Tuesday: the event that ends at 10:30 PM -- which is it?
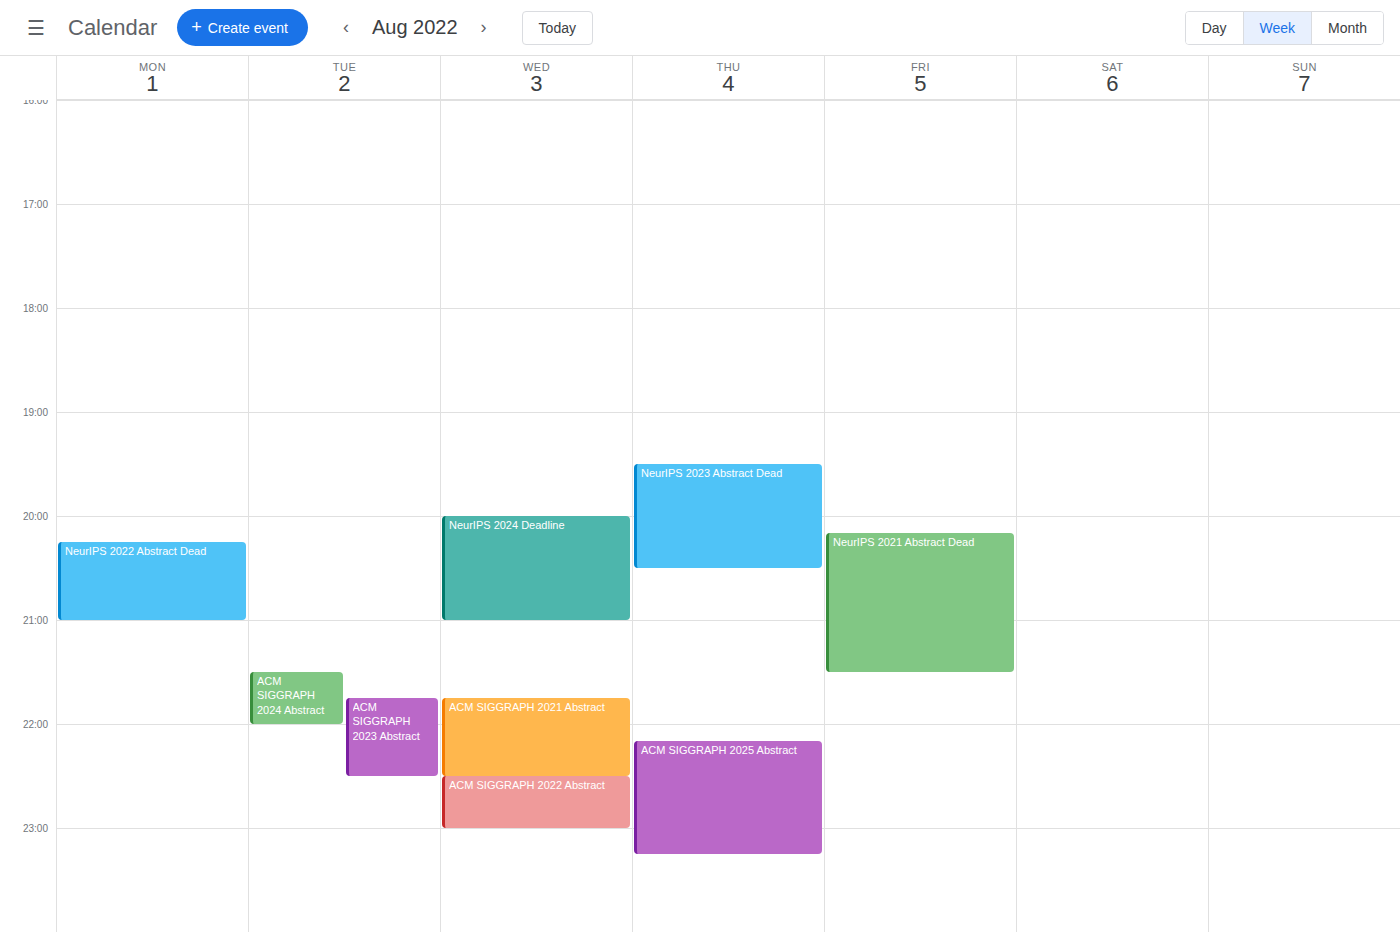
"ACM SIGGRAPH 2023 Abstract"